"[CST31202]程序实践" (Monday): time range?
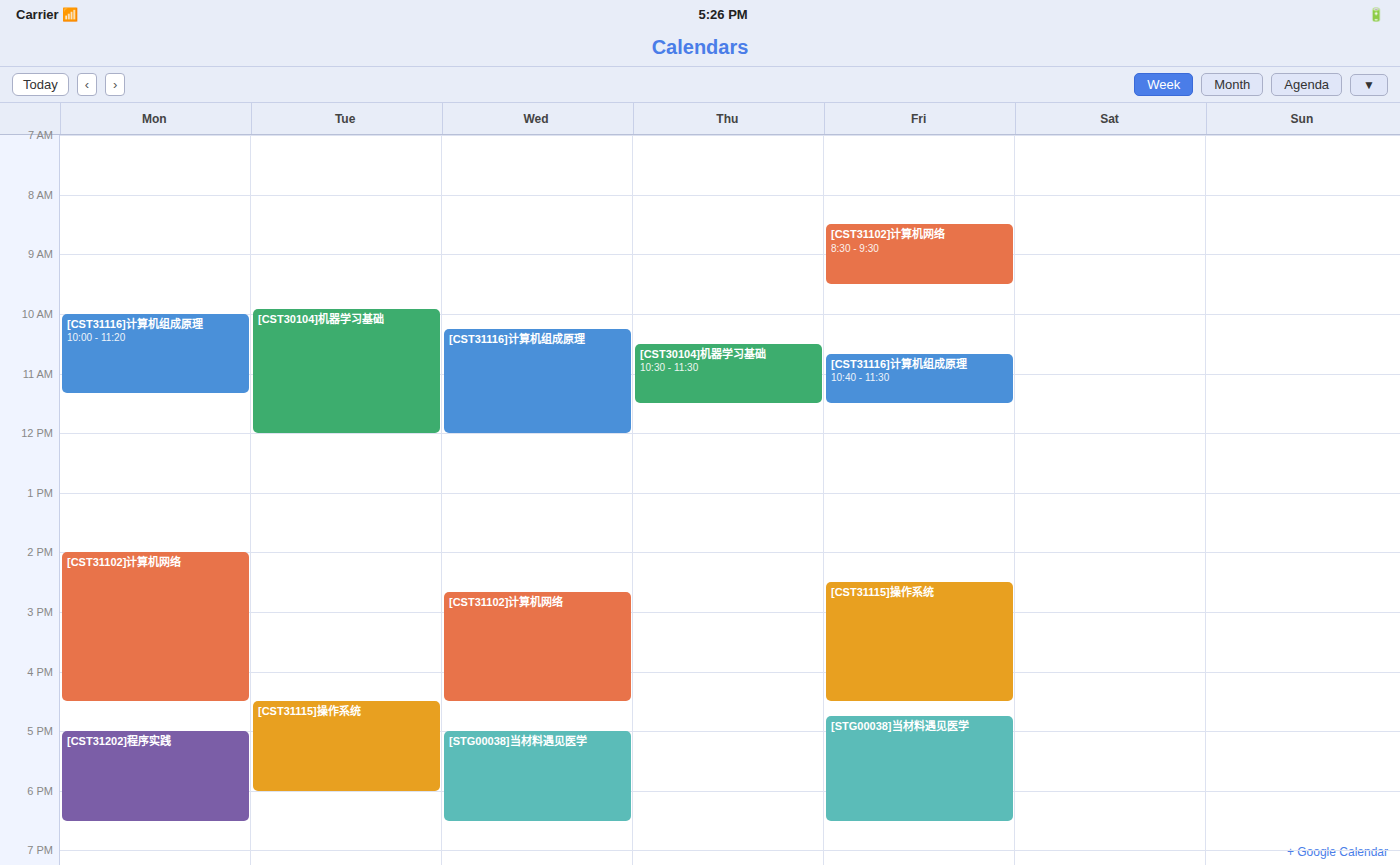
5:00 PM to 6:30 PM